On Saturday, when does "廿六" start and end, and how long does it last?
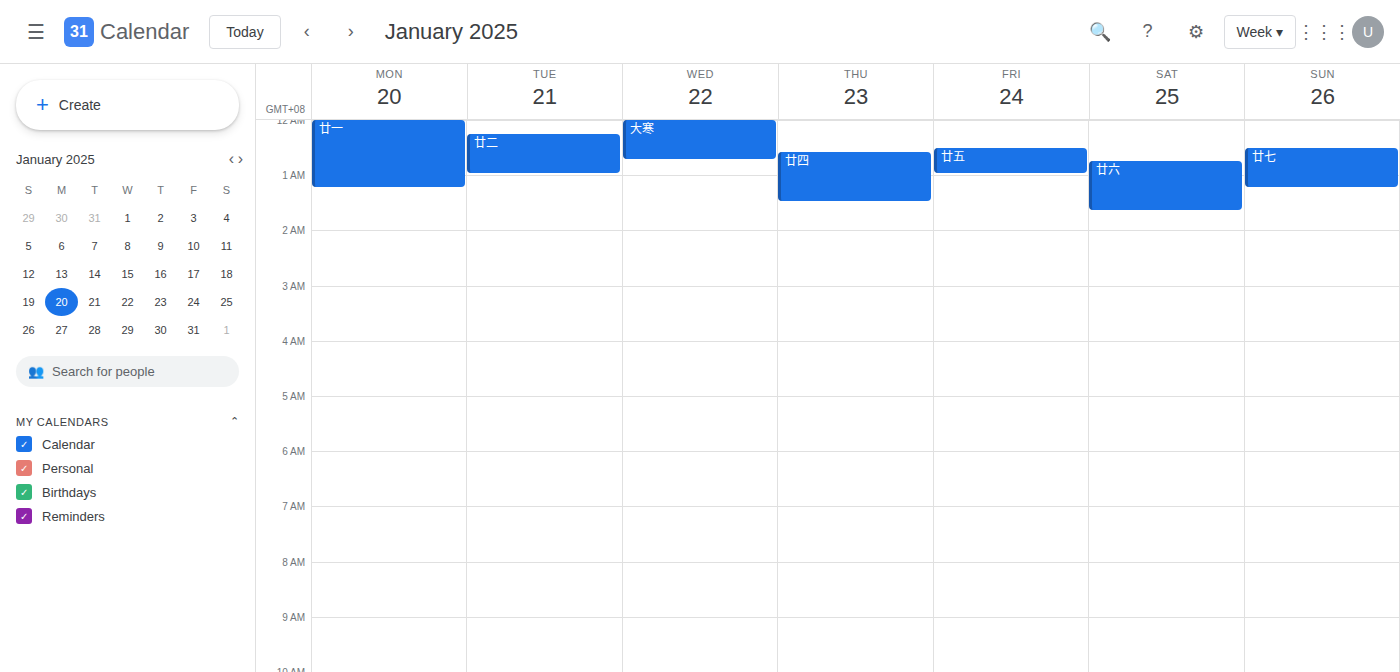
12:45 AM to 1:40 AM, 55 minutes